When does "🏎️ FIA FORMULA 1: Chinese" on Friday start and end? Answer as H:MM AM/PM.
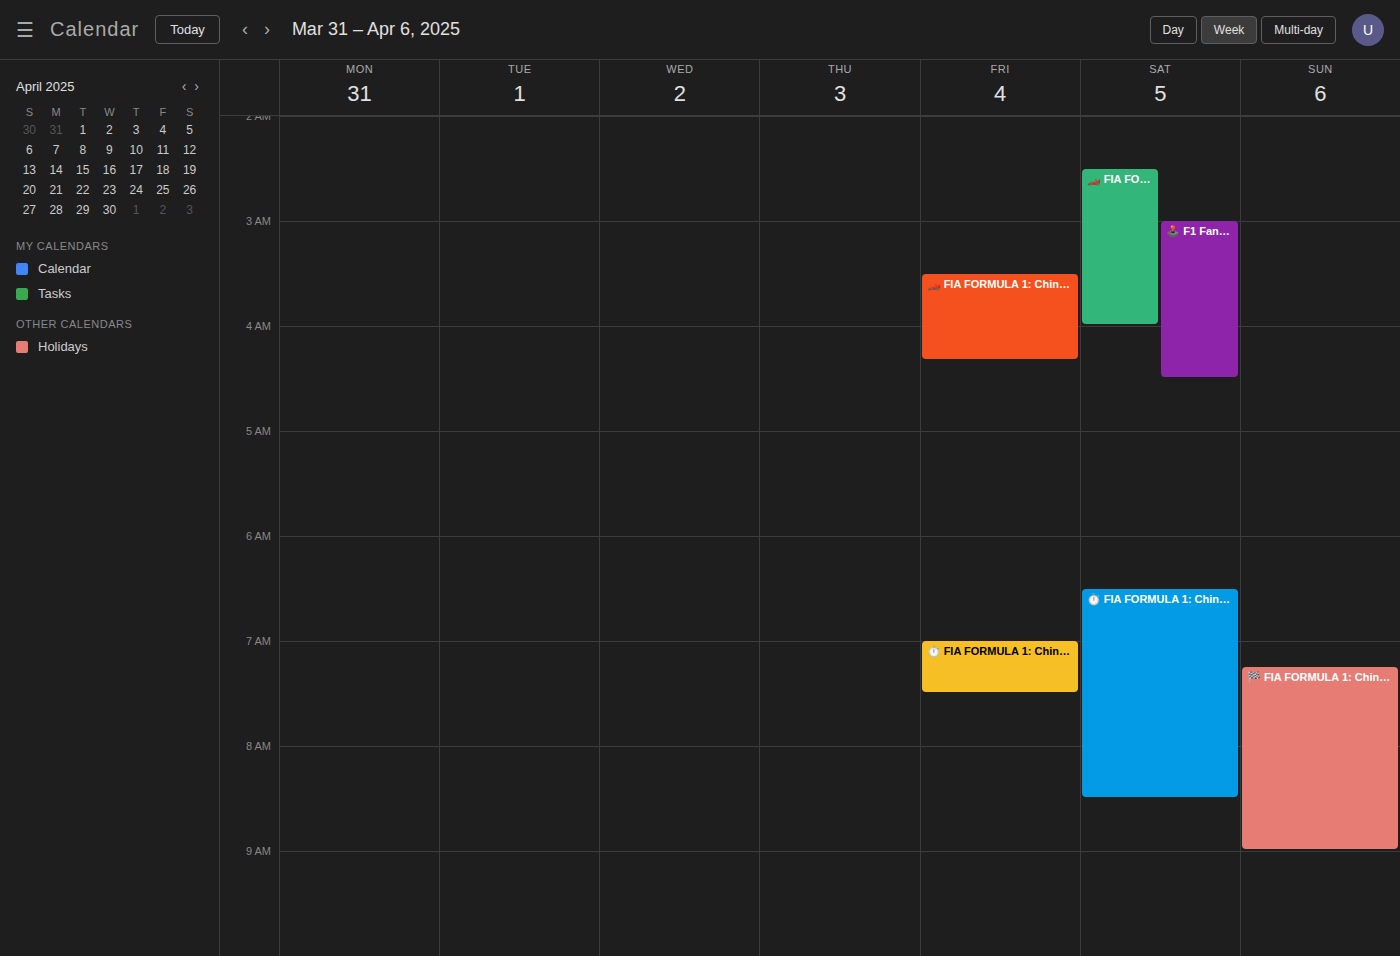
3:30 AM to 4:20 AM